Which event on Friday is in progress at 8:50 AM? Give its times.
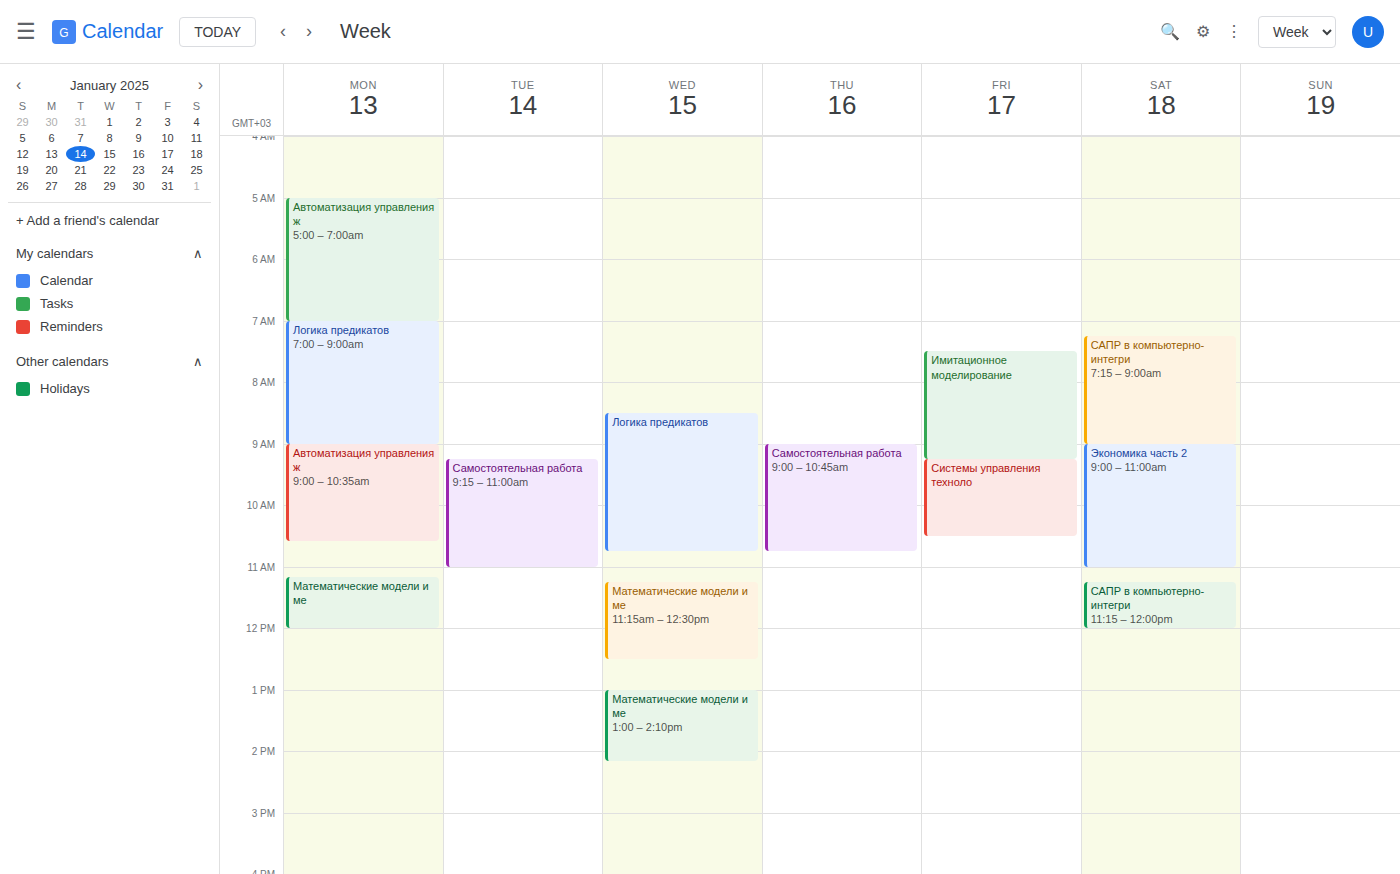
"Имитационное моделирование", 7:30 AM to 9:15 AM